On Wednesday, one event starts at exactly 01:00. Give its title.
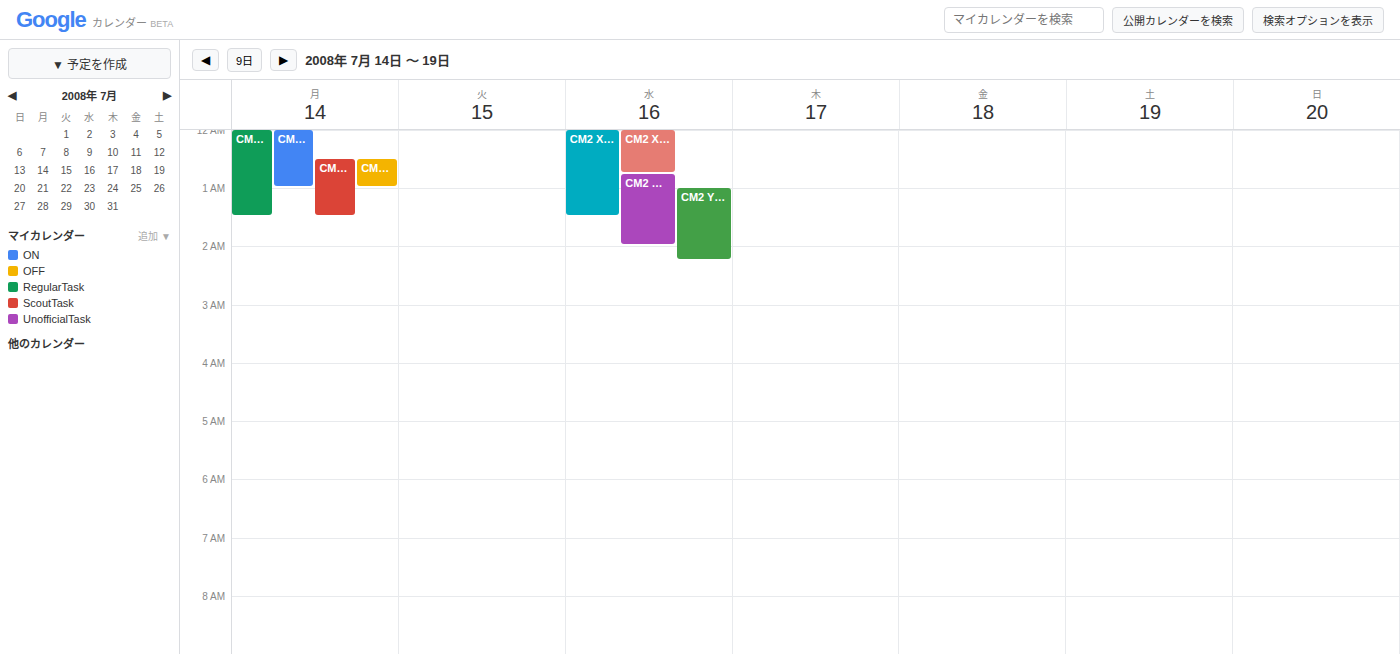
"CM2 Y1 deadline"